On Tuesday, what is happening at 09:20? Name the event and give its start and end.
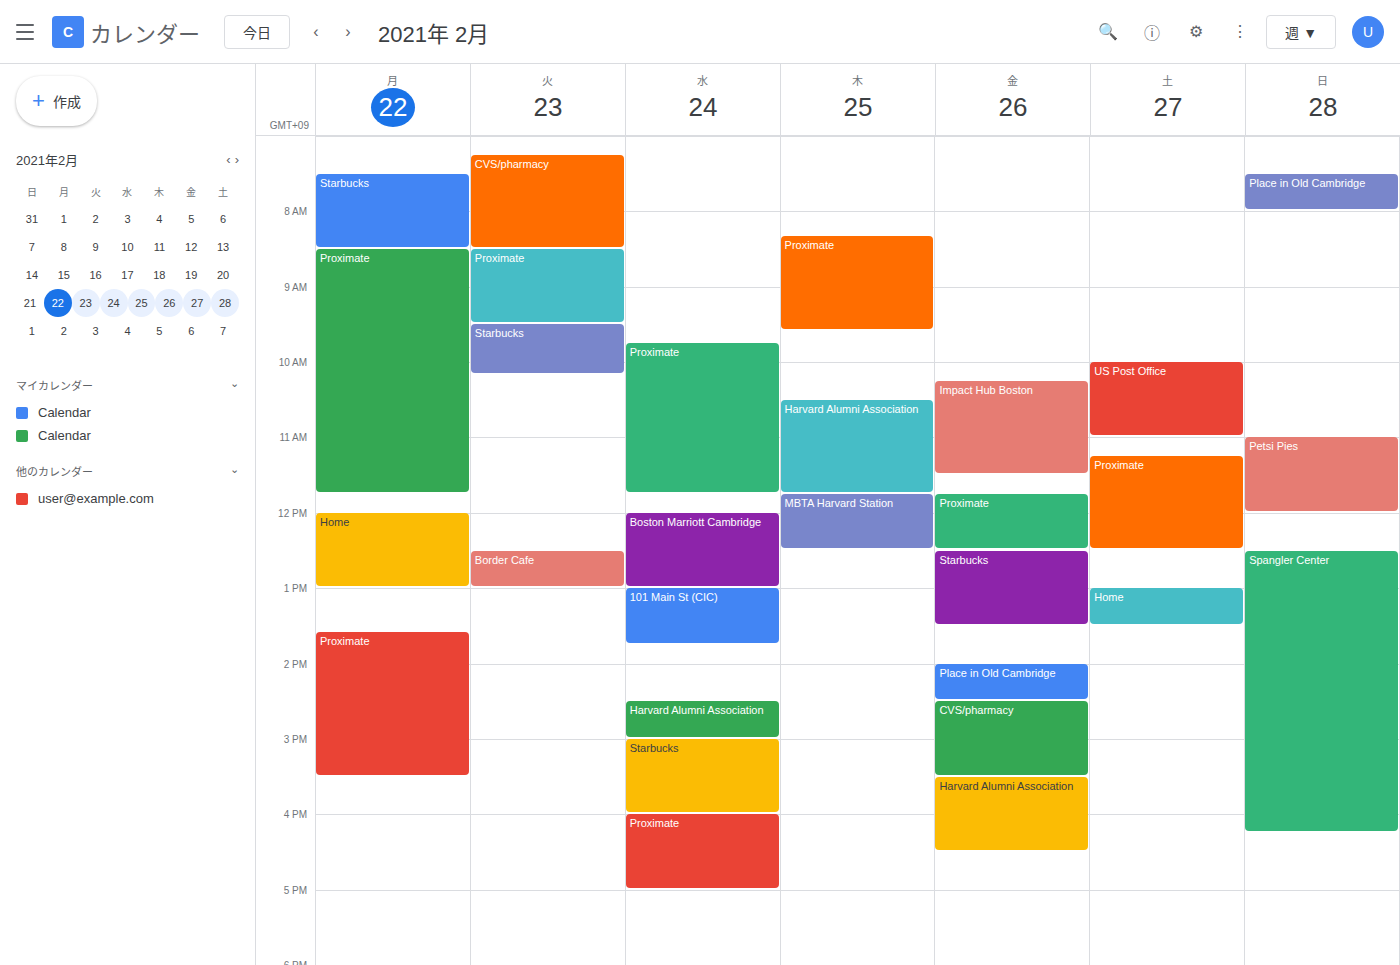
"Proximate", 08:30 to 09:30